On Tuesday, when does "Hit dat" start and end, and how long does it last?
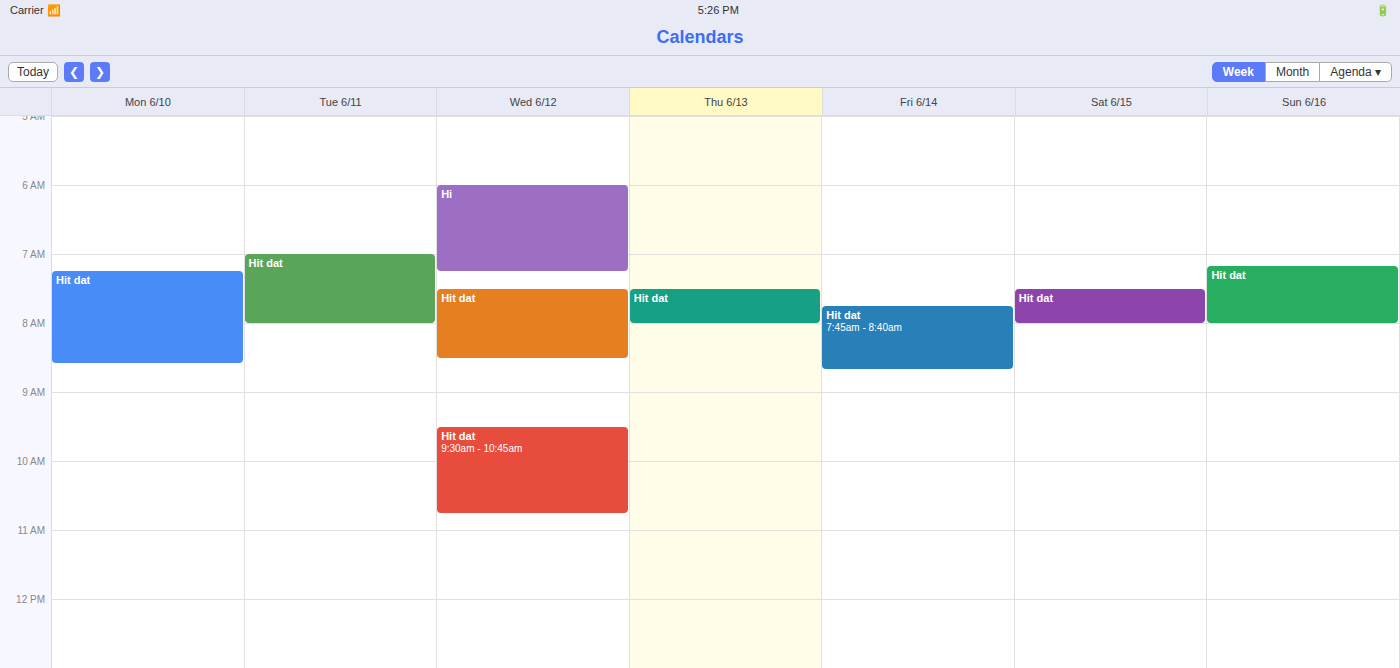
7:00 AM to 8:00 AM, 1 hour